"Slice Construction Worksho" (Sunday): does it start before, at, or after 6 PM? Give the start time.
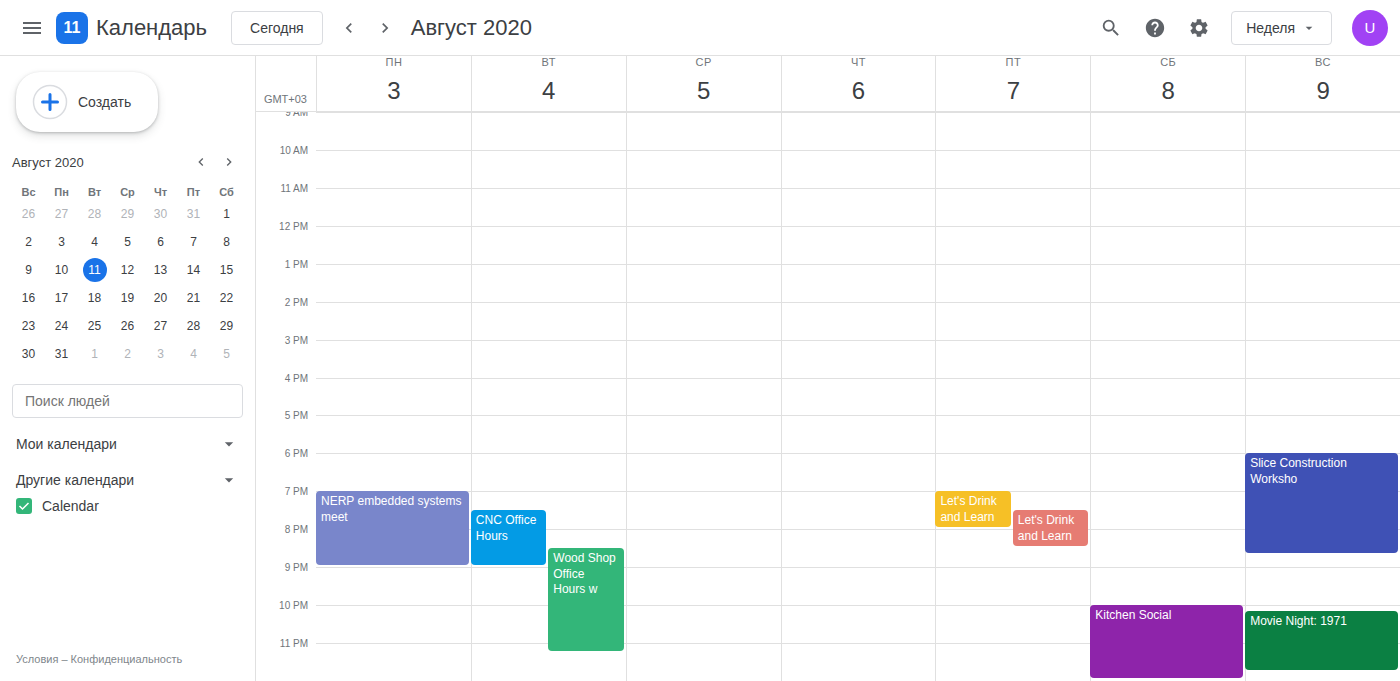
6:00 PM -- exactly at 6 PM, on the 6 PM line.